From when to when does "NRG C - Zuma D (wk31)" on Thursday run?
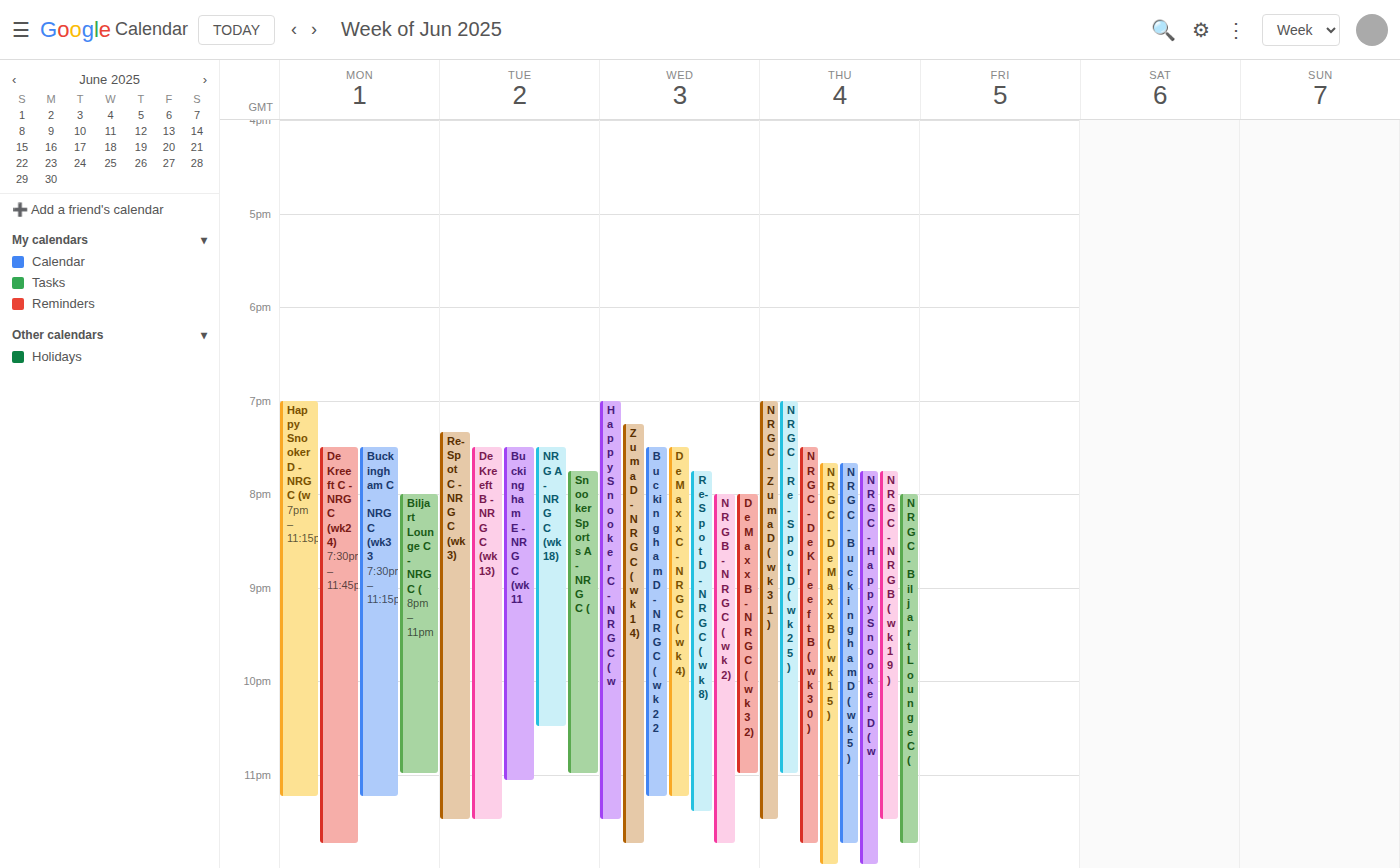
7:00 PM to 11:30 PM